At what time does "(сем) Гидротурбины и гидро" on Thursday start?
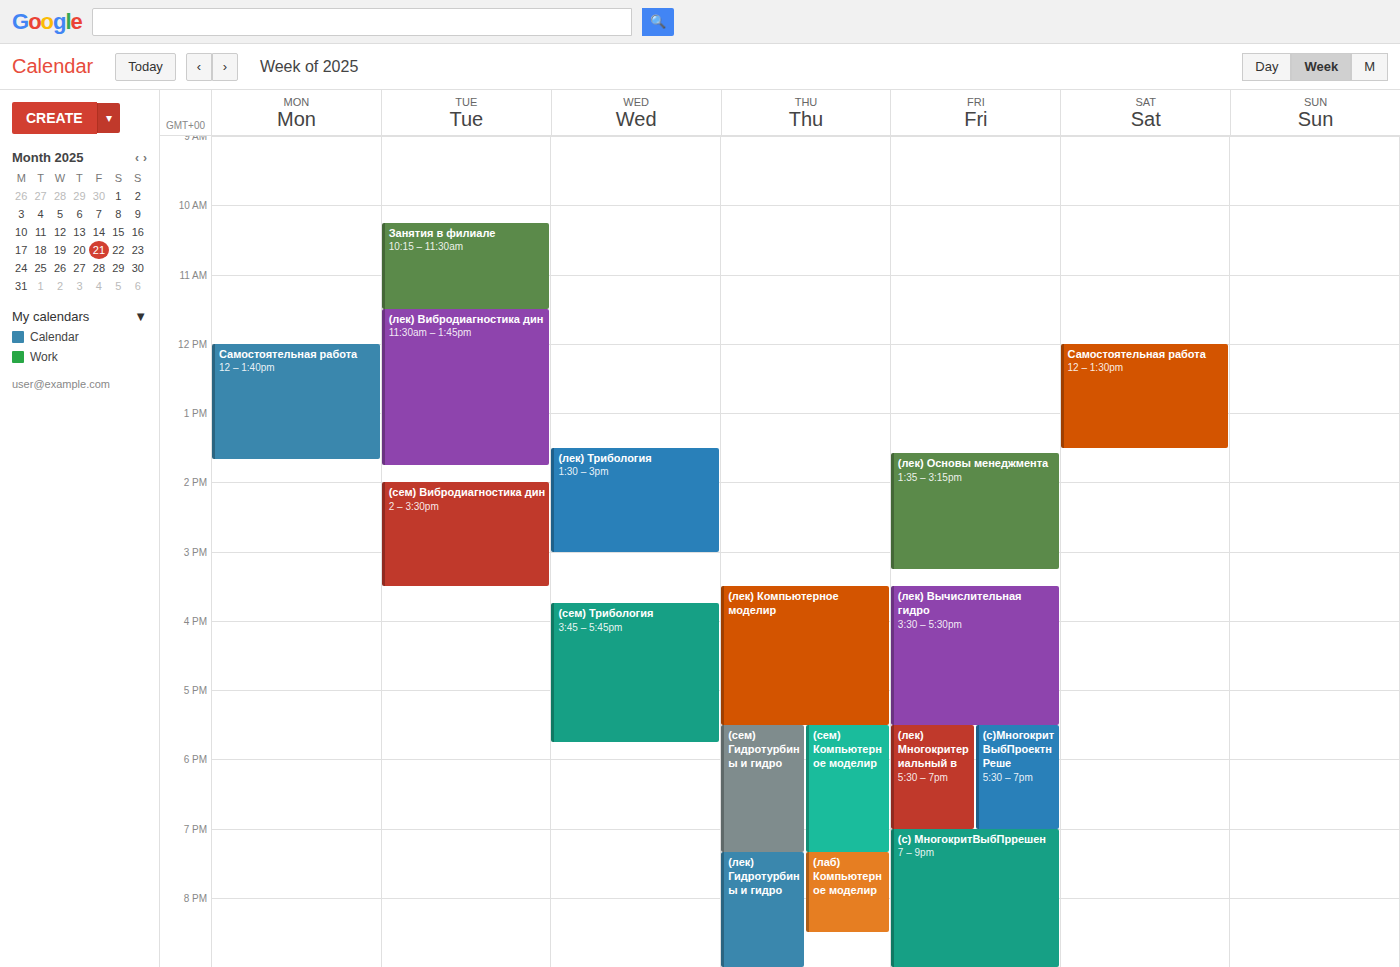
5:30 PM